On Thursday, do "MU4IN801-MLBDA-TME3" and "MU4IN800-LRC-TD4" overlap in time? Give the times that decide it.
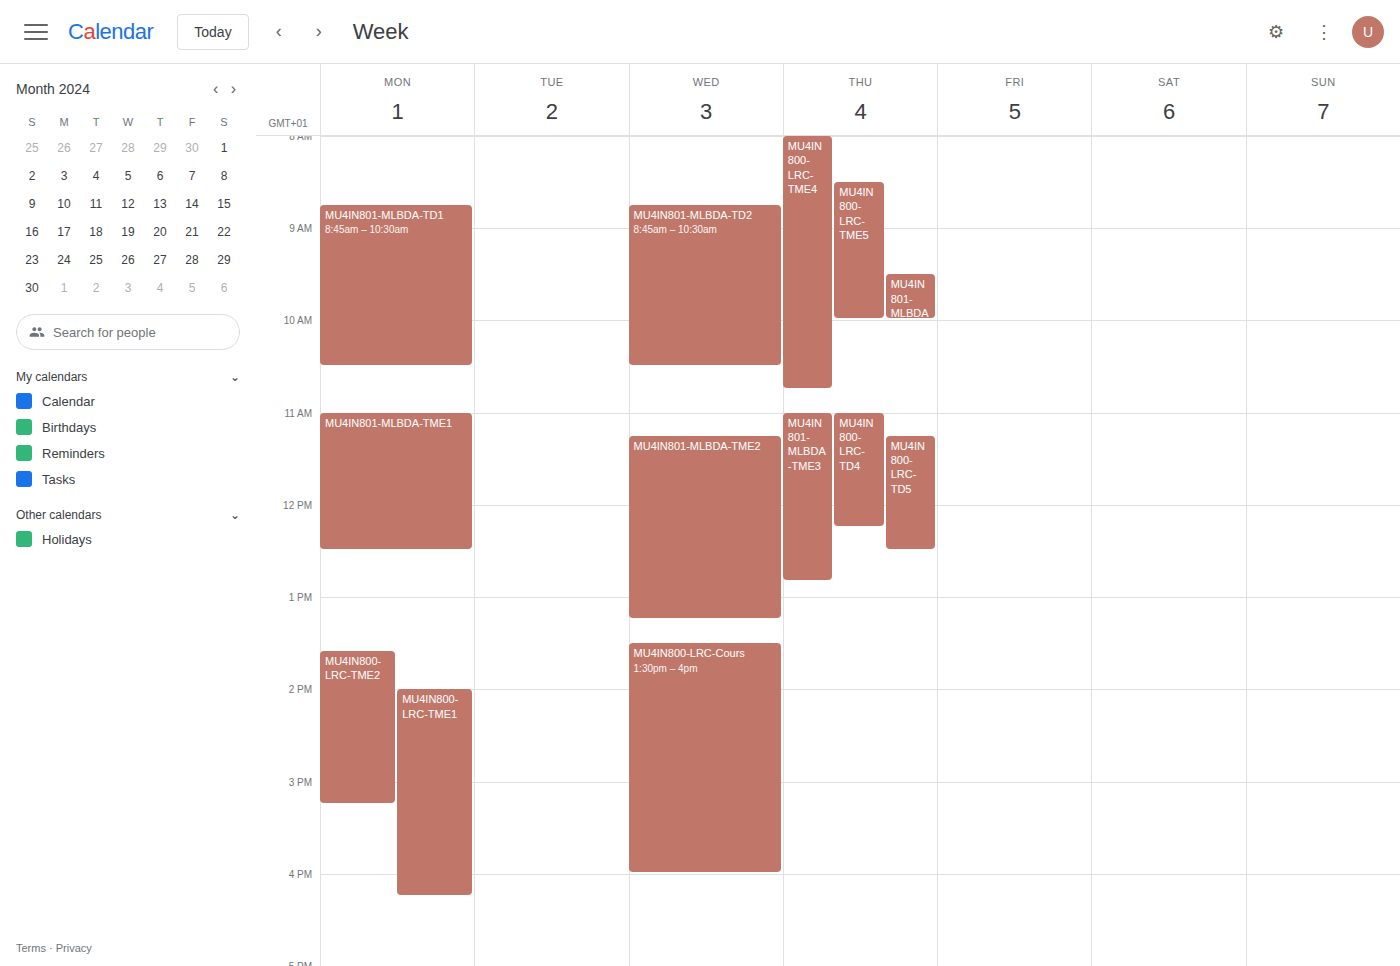
"MU4IN800-LRC-TD4" runs 11:00 AM to 12:15 PM, inside "MU4IN801-MLBDA-TME3" -- they overlap.